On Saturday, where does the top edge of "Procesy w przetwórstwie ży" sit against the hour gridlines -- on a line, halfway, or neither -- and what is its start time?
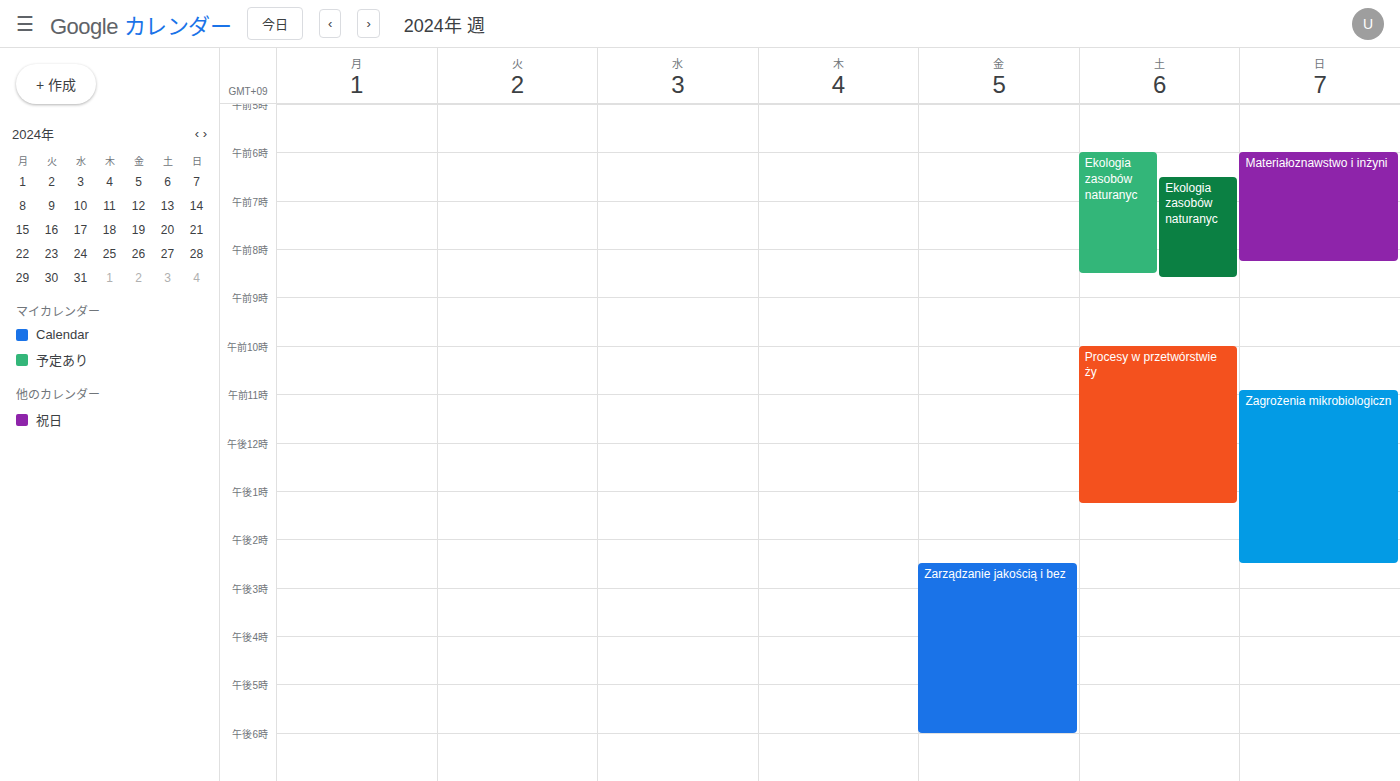
10:00 AM -- exactly on the 10 AM line.